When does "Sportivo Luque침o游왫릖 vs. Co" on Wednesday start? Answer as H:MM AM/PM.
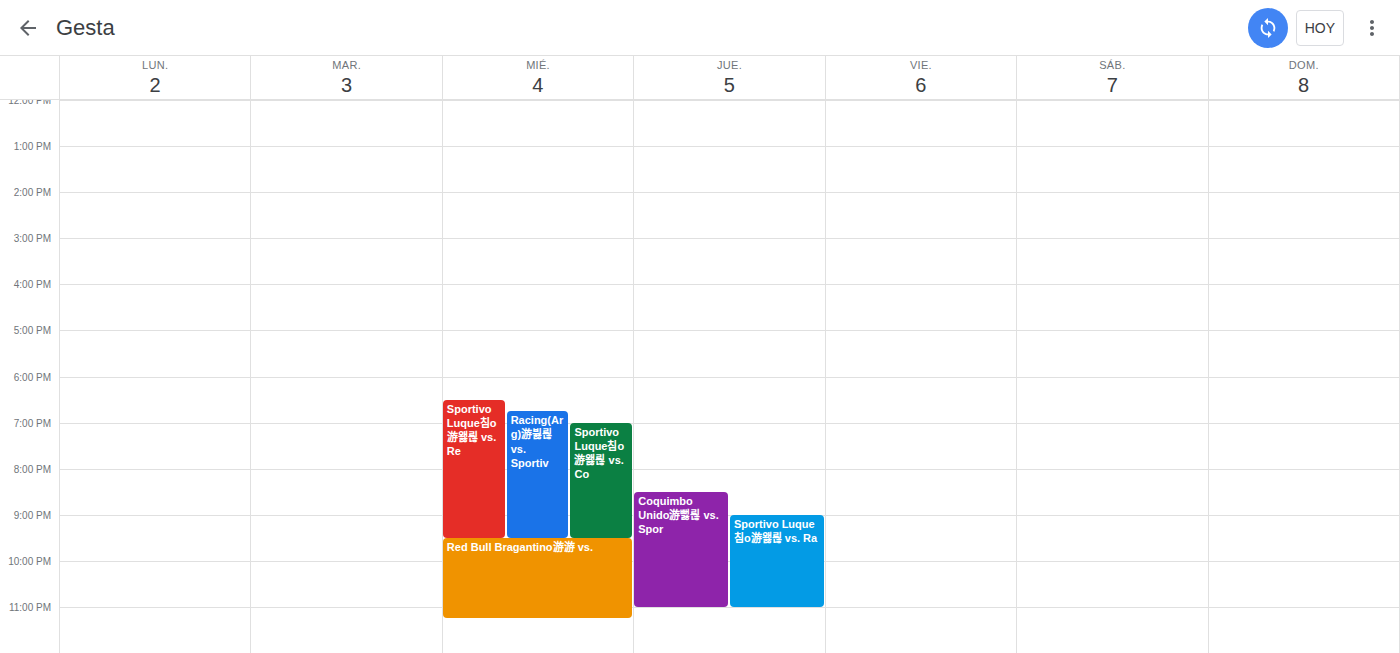
7:00 PM